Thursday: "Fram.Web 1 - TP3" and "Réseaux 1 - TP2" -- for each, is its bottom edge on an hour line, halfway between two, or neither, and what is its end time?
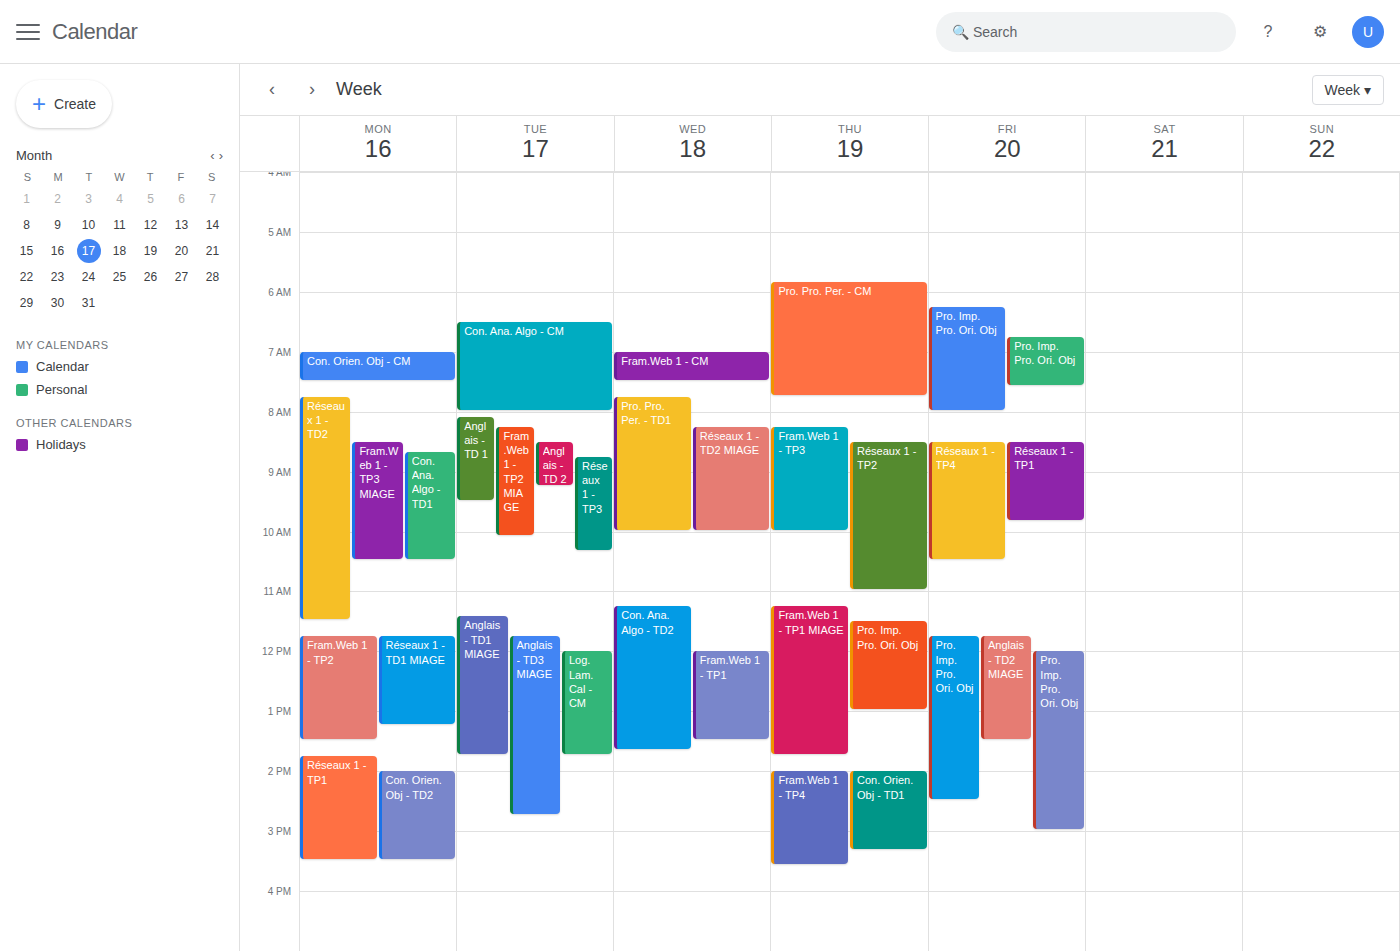
"Fram.Web 1 - TP3": 10:00 AM, exactly on the 10 AM line. "Réseaux 1 - TP2": 11:00 AM, exactly on the 11 AM line.